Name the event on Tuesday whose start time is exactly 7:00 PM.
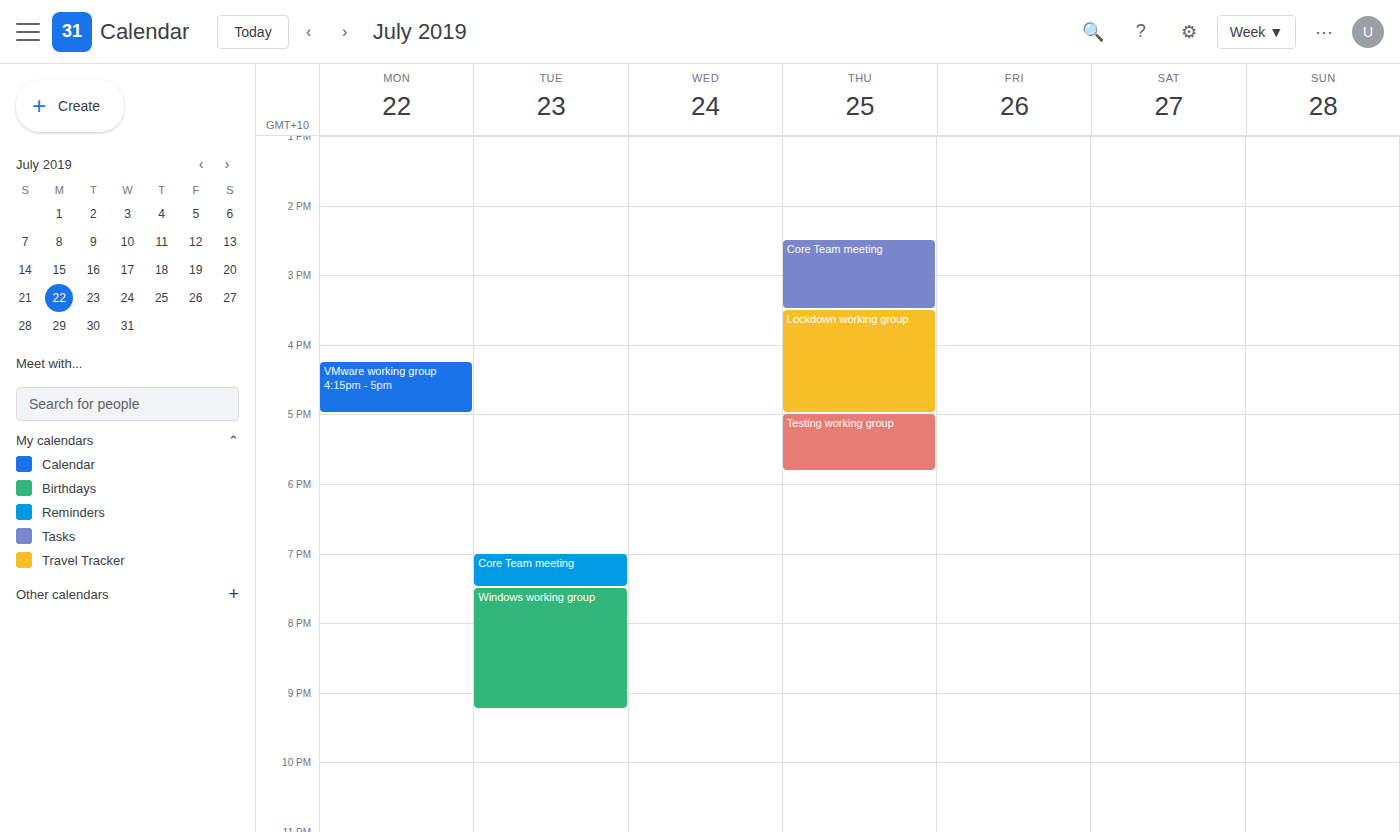
"Core Team meeting"